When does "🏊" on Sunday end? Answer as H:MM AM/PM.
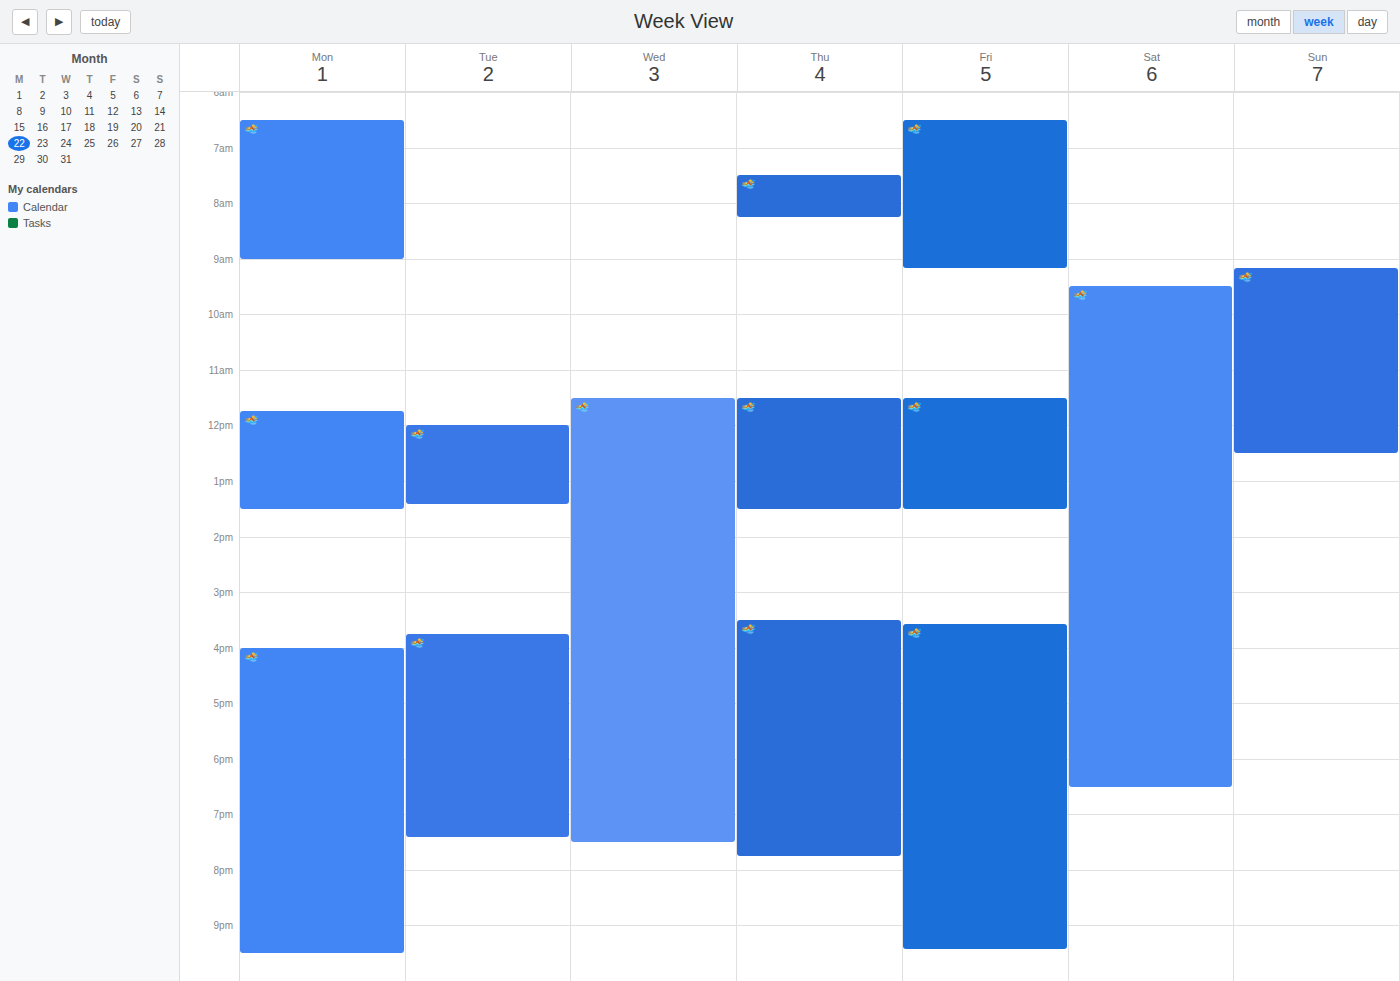
12:30 PM